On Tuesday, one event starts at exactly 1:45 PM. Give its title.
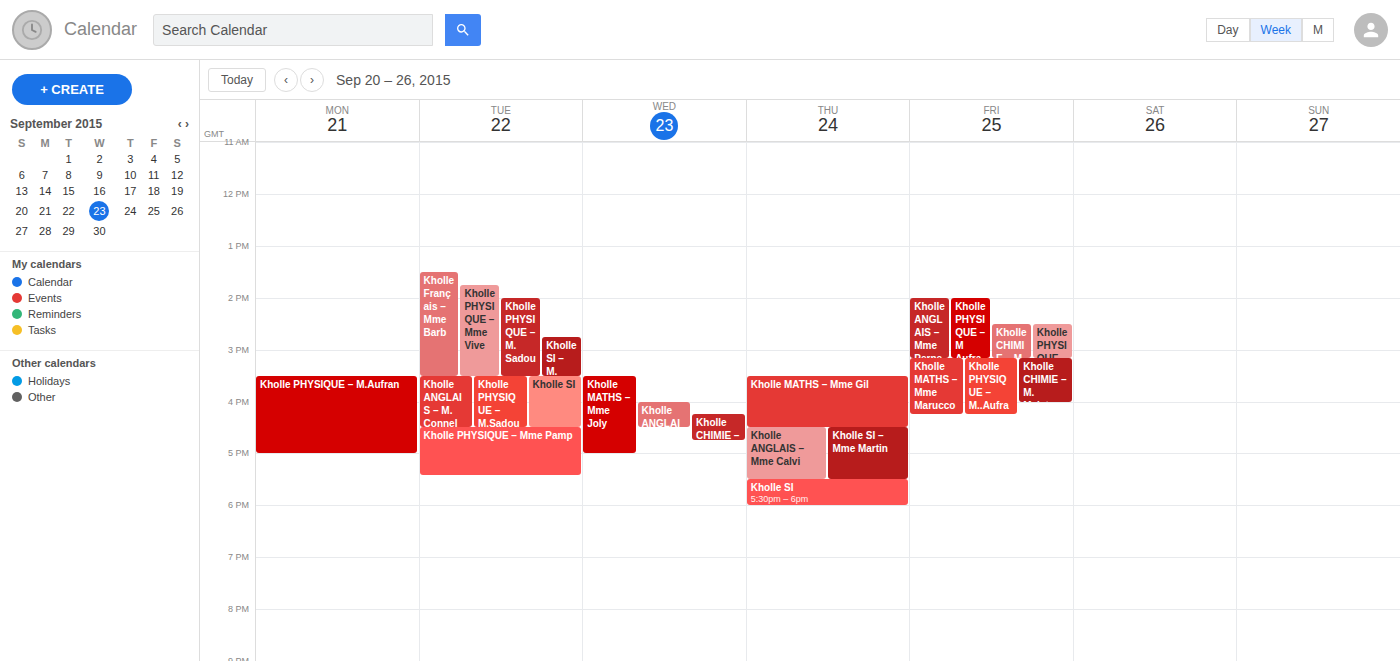
"Kholle PHYSIQUE – Mme Vive"